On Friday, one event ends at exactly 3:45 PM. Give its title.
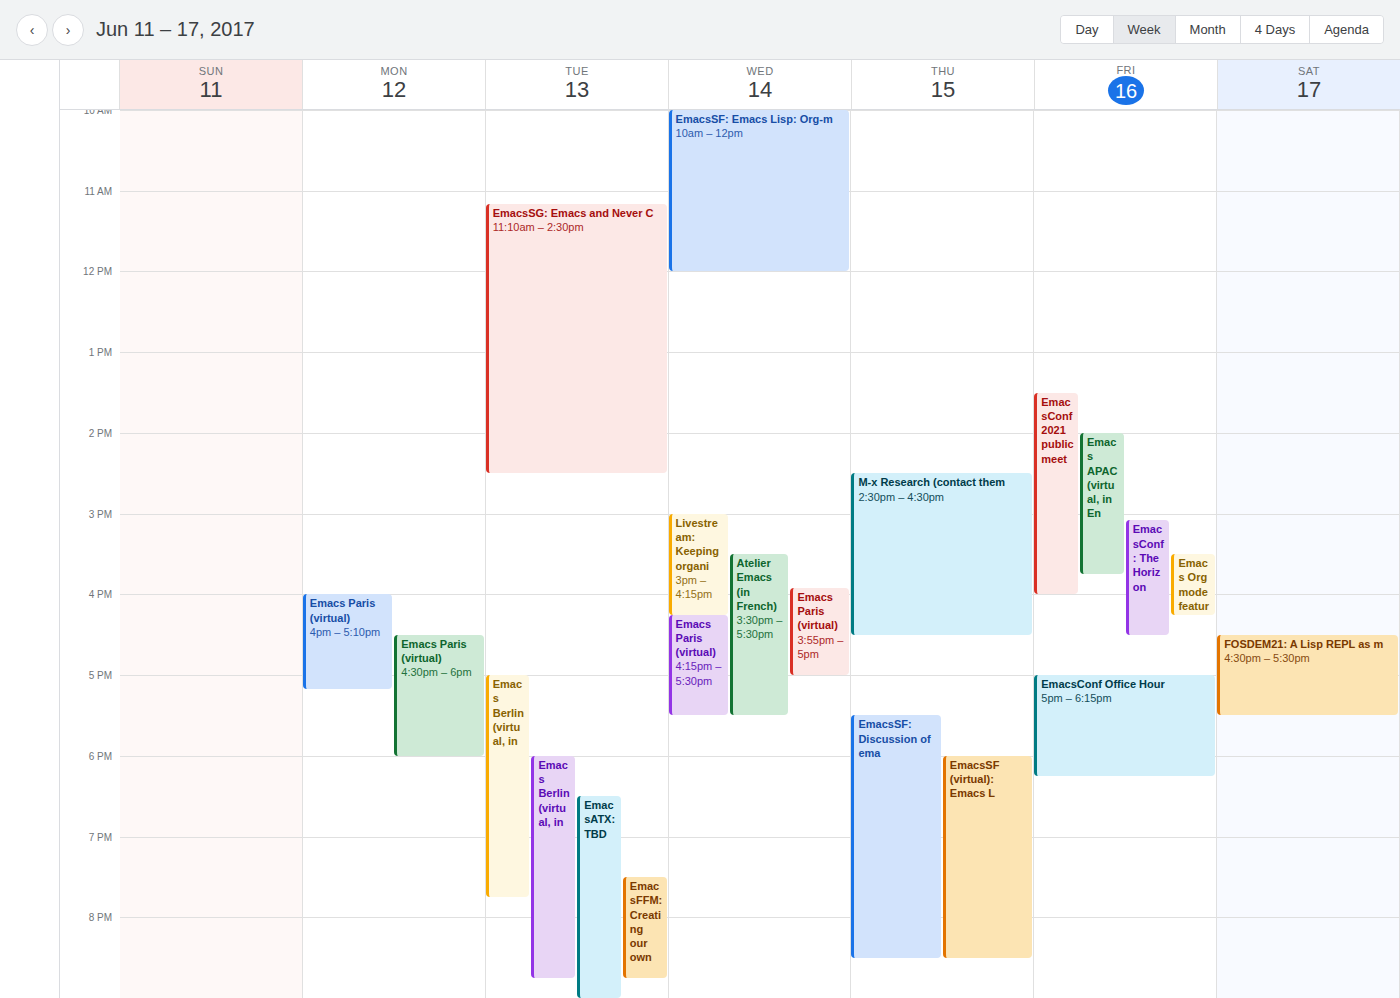
"Emacs APAC (virtual, in En"